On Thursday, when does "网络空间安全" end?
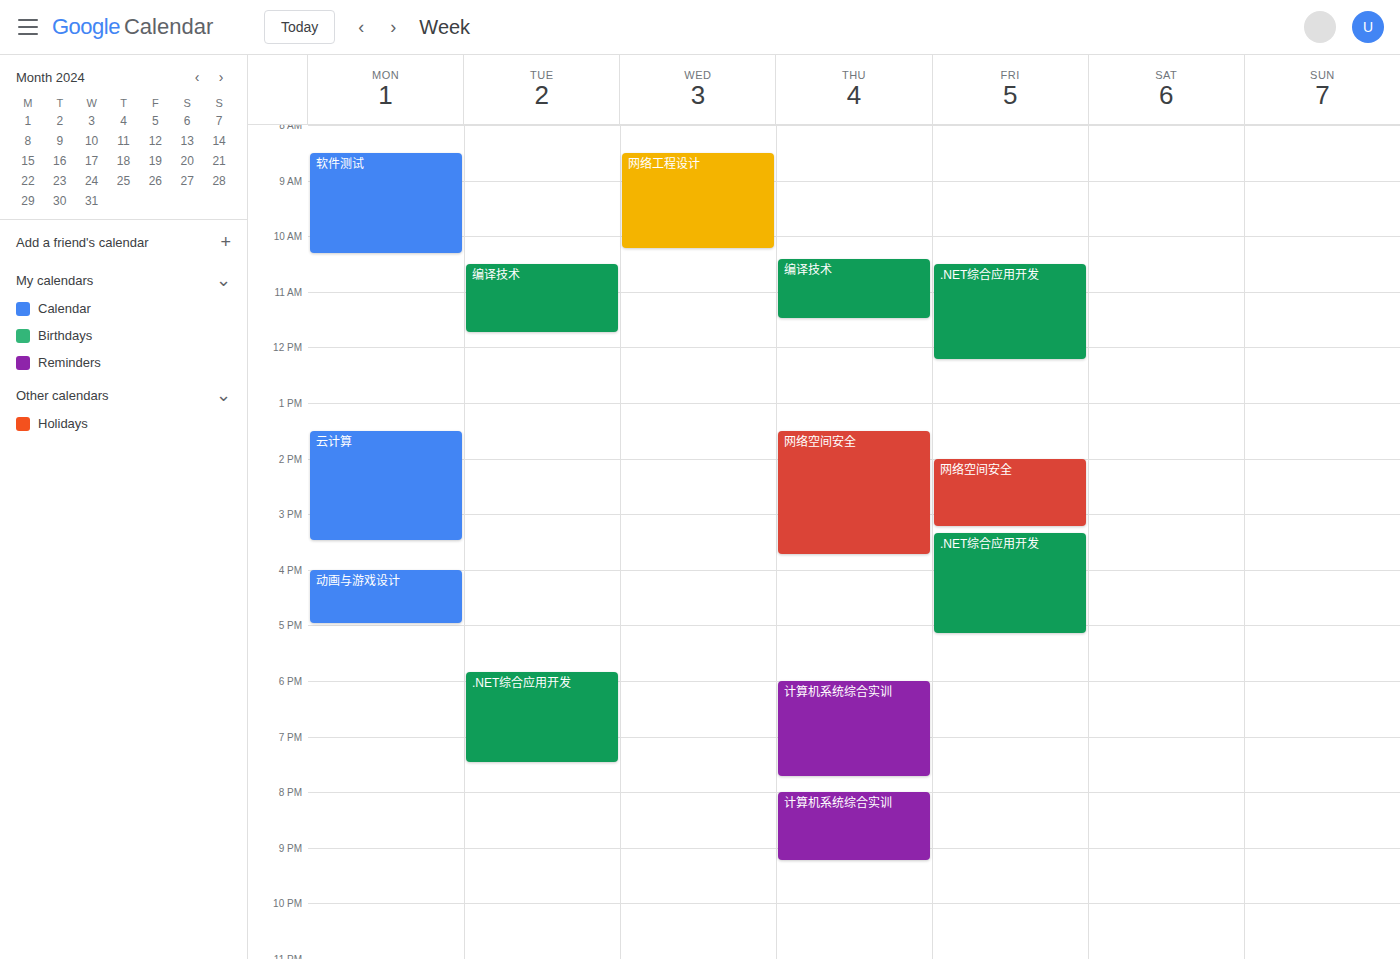
3:45 PM